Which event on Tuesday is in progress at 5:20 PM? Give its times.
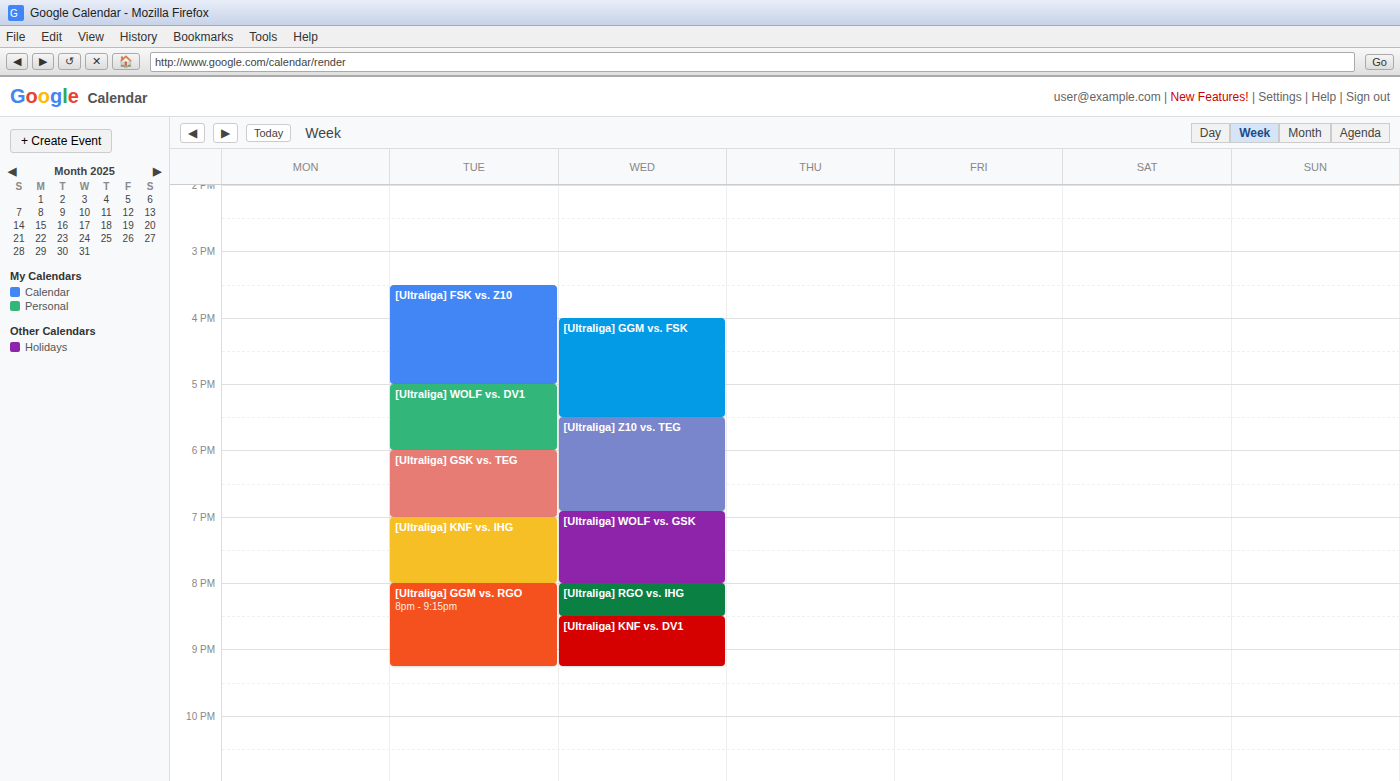
"[Ultraliga] WOLF vs. DV1", 5:00 PM to 6:00 PM